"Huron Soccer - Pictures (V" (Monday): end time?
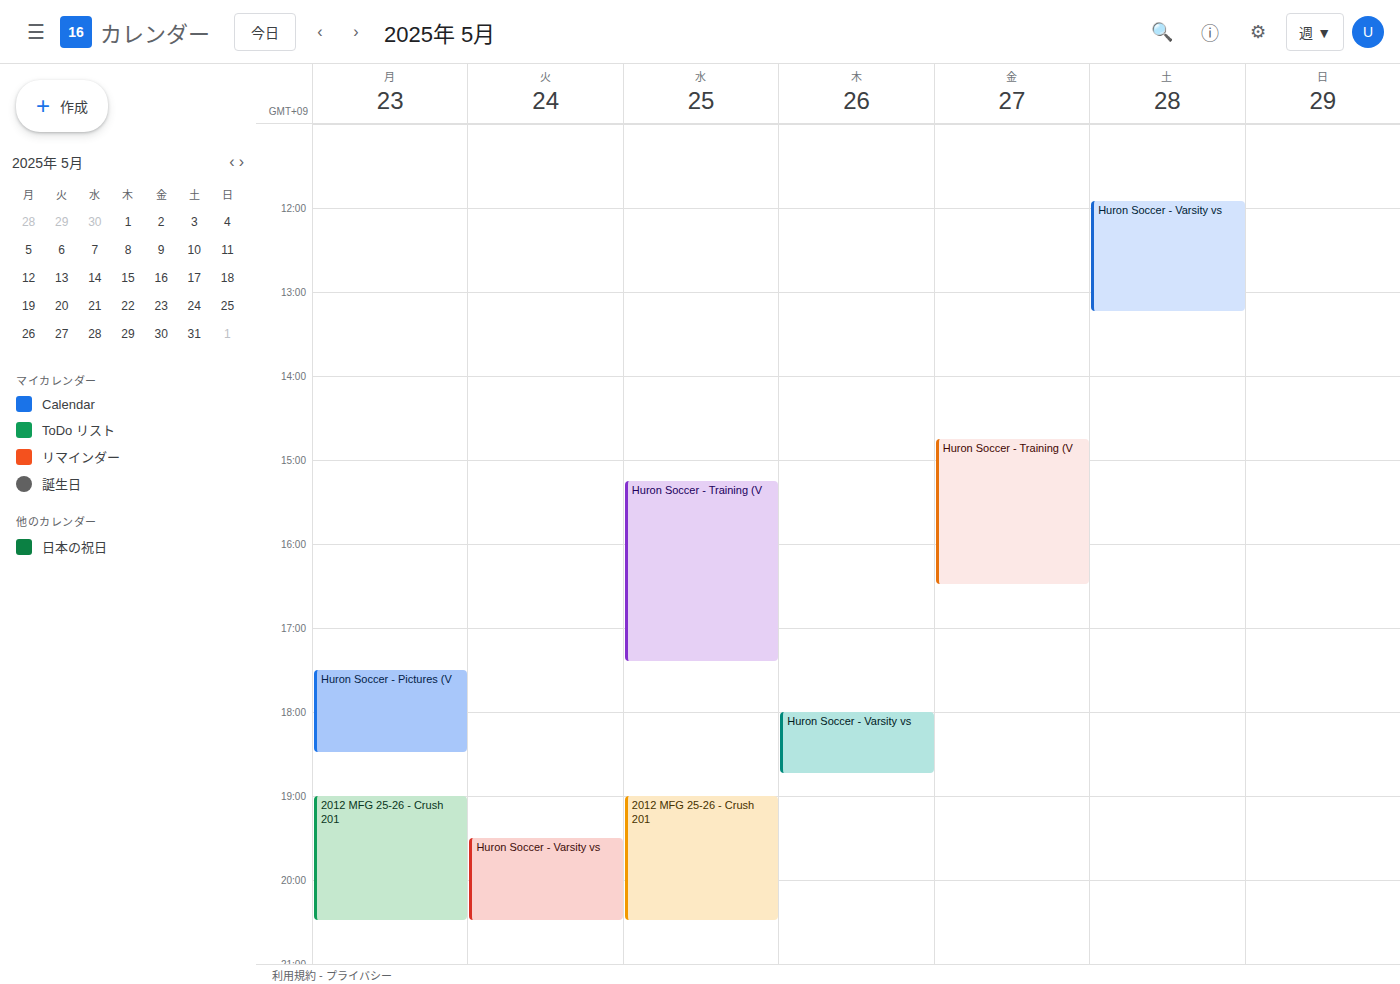
6:30 PM